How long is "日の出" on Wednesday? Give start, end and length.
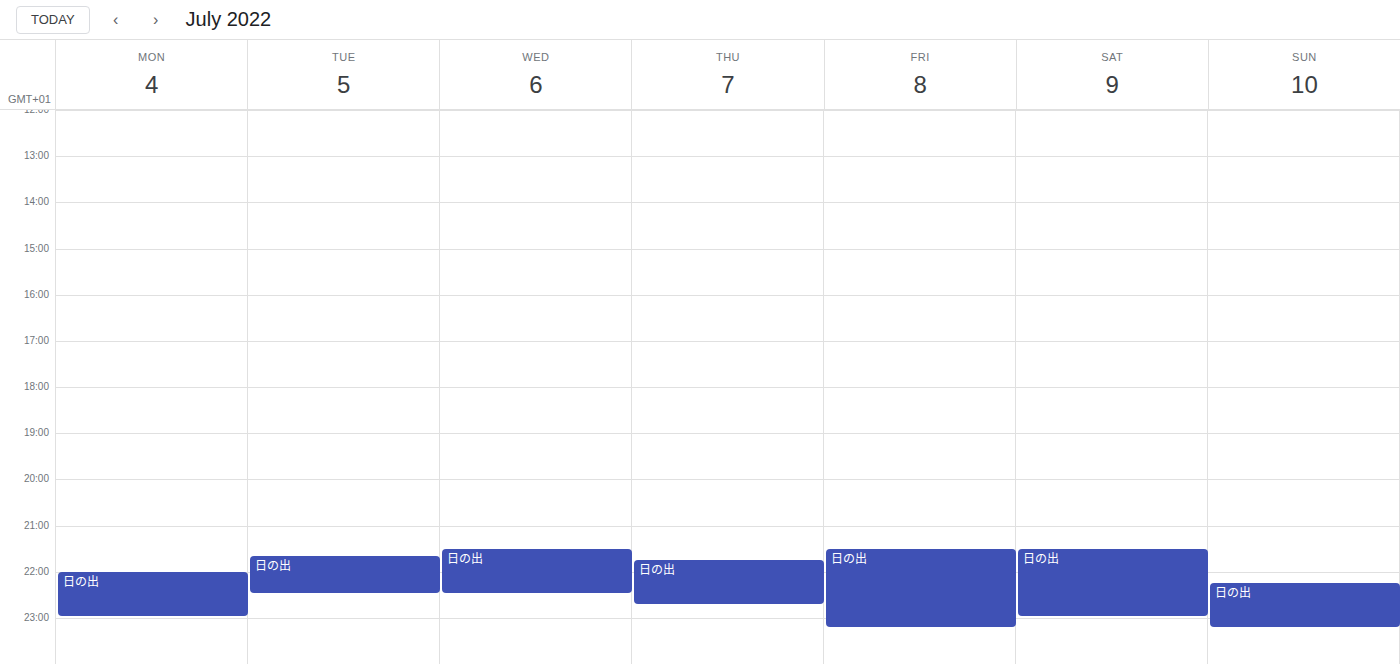
9:30 PM to 10:30 PM, 1 hour